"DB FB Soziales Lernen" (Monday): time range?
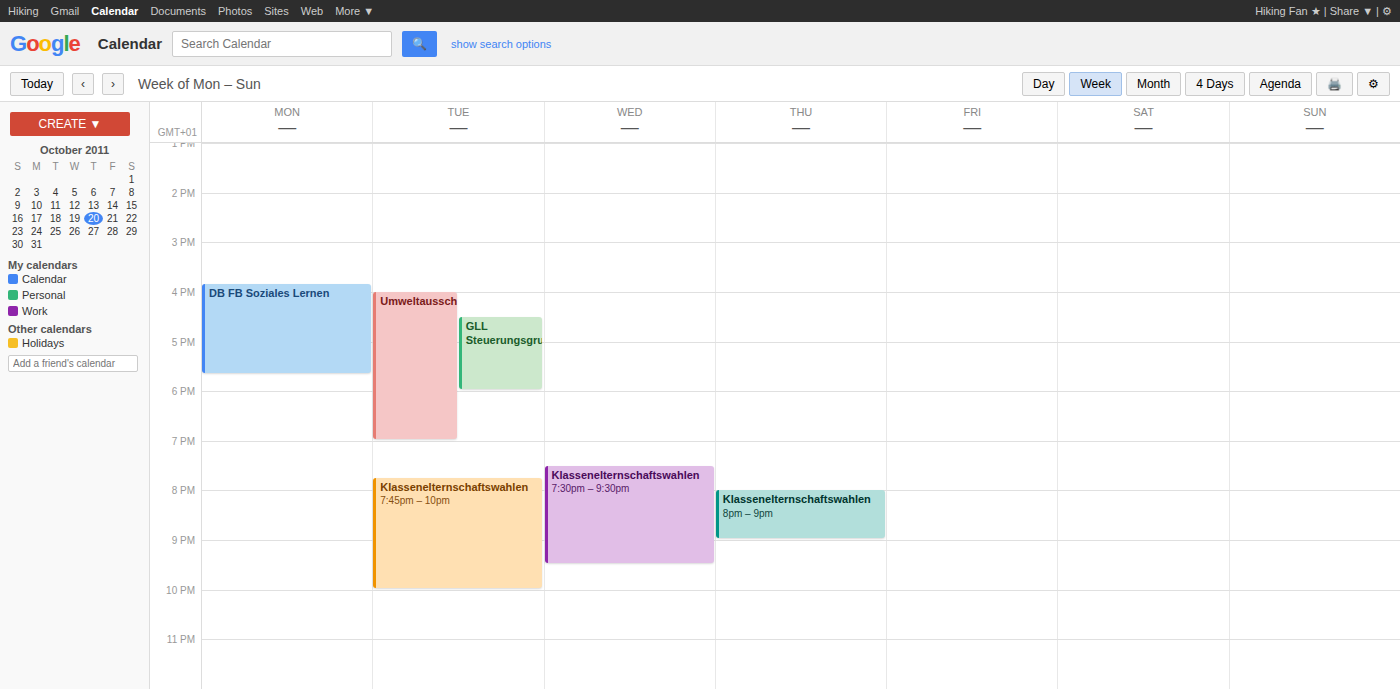
3:50 PM to 5:40 PM